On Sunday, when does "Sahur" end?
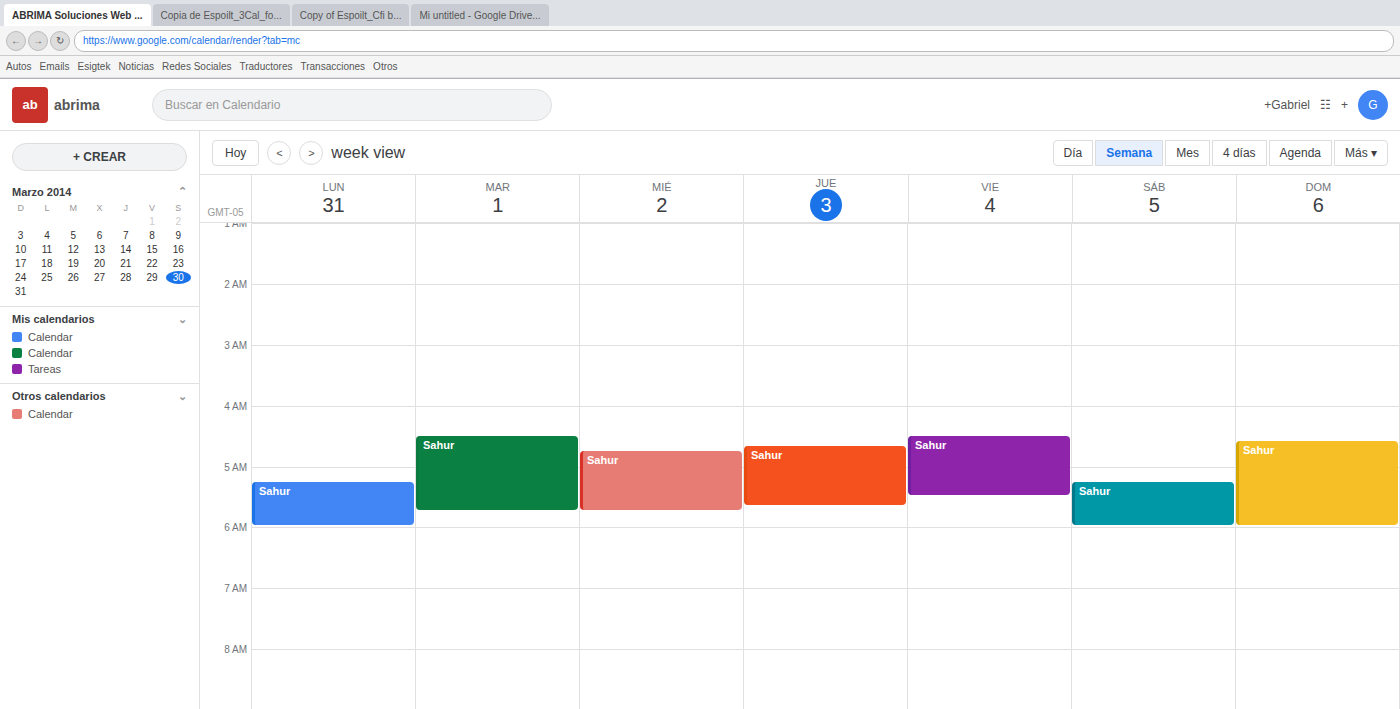
6:00 AM